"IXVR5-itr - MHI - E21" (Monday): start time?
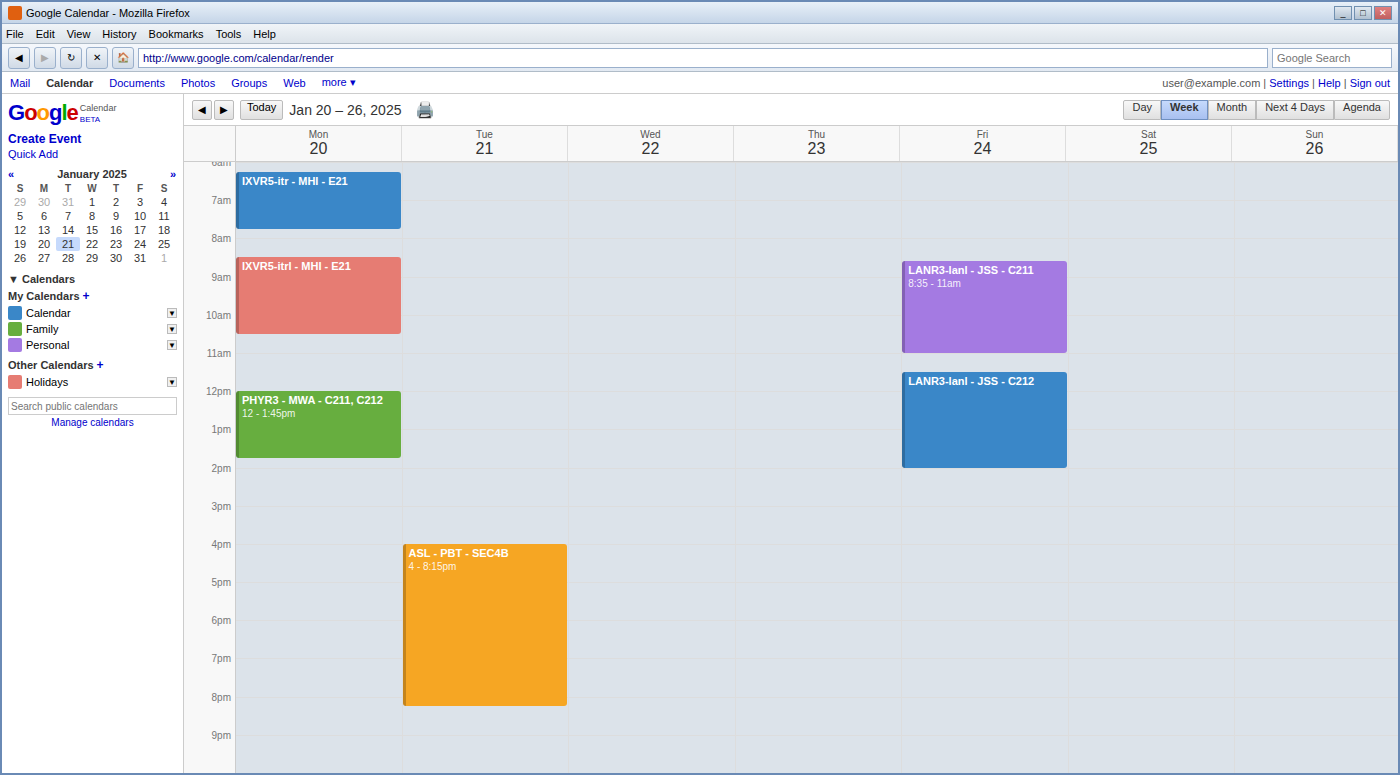
6:15 AM